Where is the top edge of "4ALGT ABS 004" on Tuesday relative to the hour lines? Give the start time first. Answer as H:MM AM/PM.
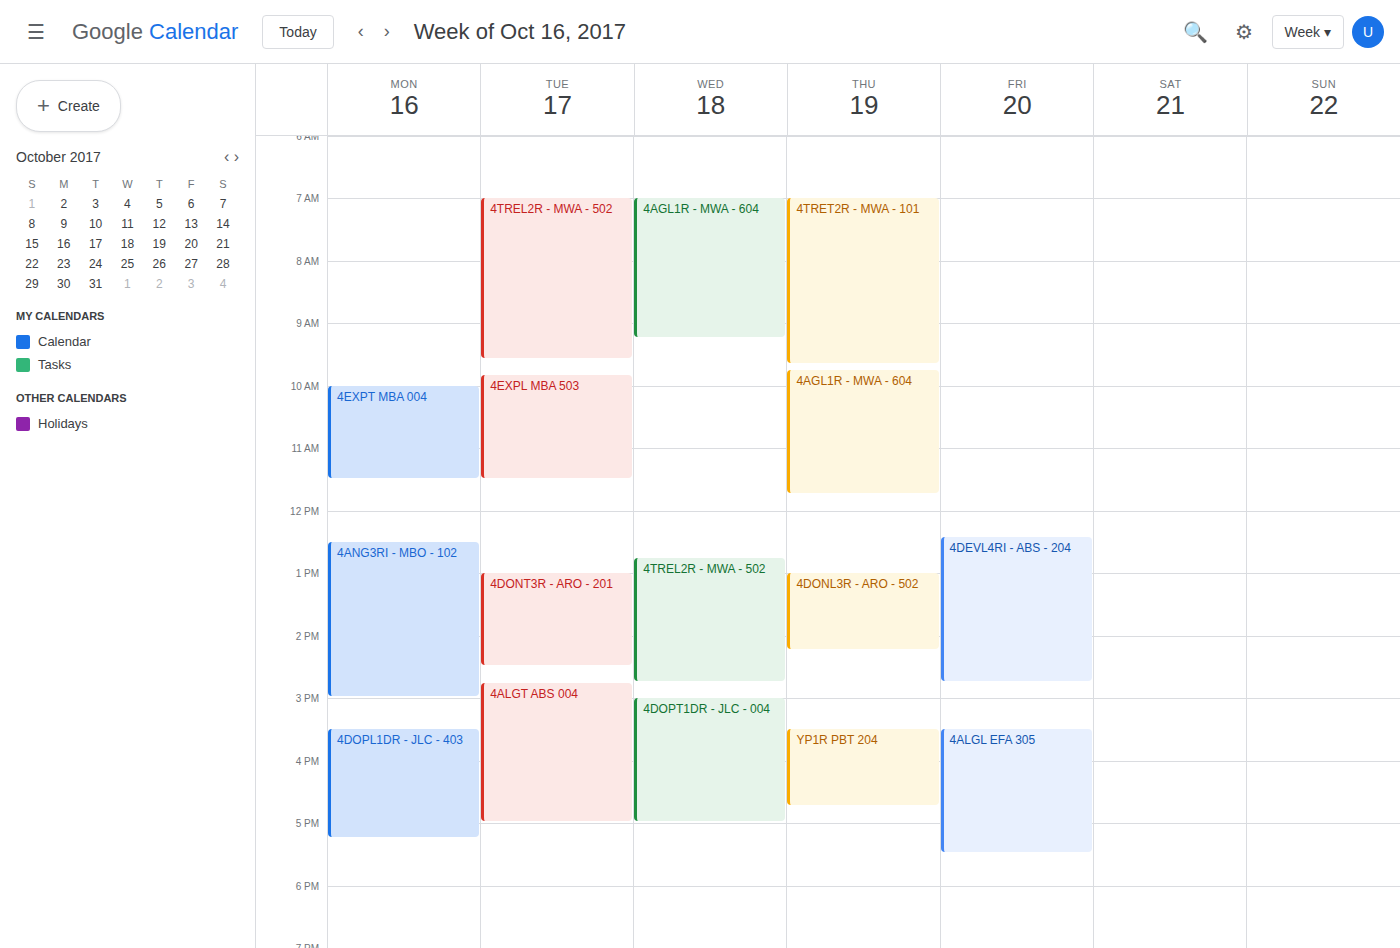
2:45 PM -- neither: three quarters of the way from the 2 PM line to the 3 PM line.